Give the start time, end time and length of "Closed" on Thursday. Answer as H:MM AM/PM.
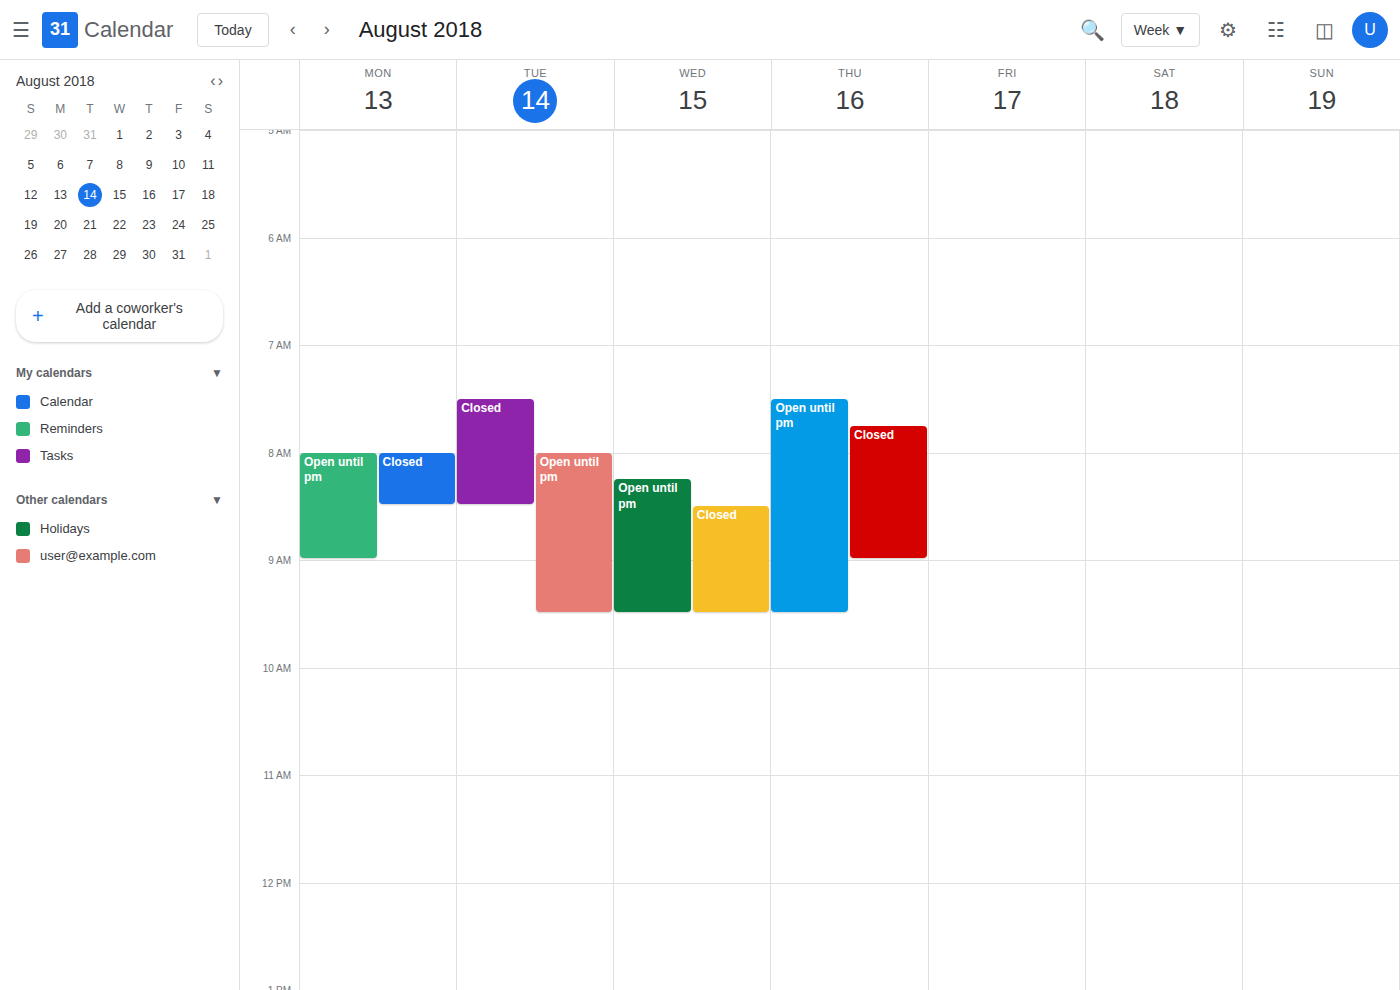
7:45 AM to 9:00 AM, 1 hour 15 minutes